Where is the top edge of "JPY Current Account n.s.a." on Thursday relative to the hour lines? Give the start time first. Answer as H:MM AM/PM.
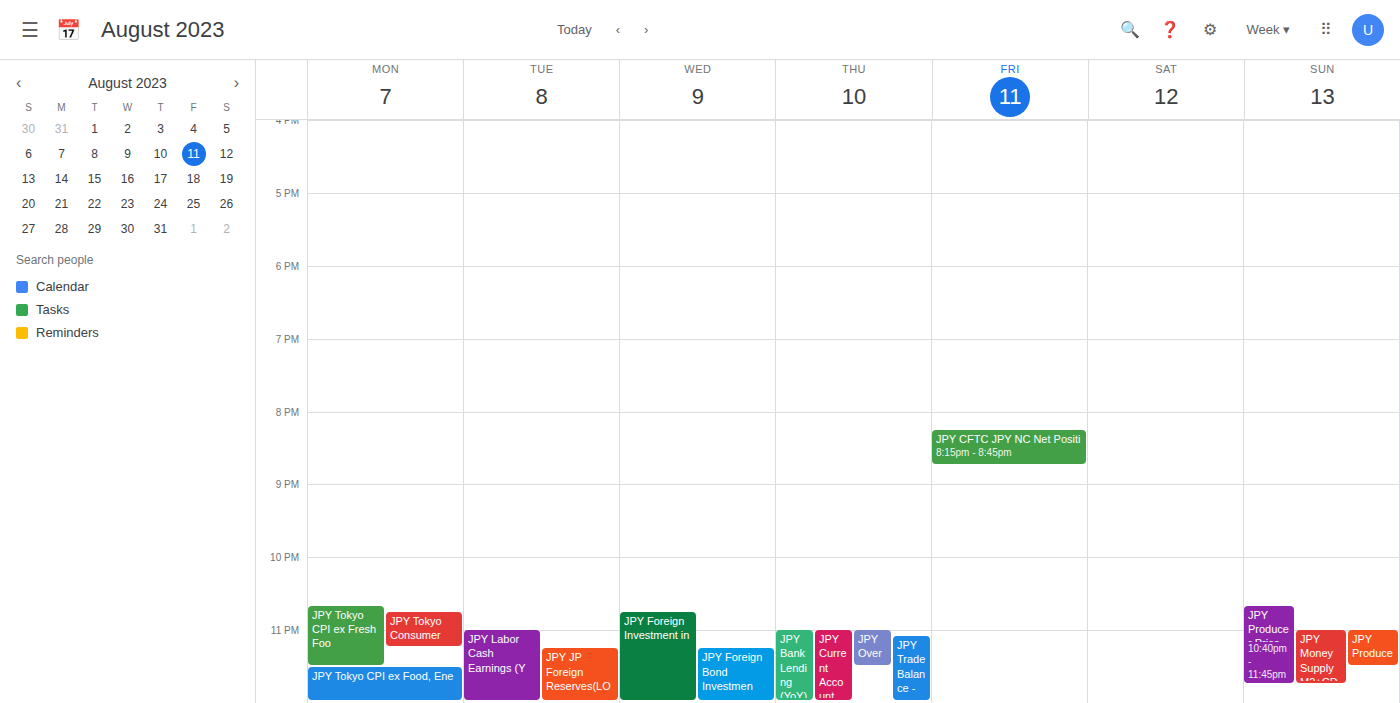
11:00 PM -- exactly on the 11 PM line.